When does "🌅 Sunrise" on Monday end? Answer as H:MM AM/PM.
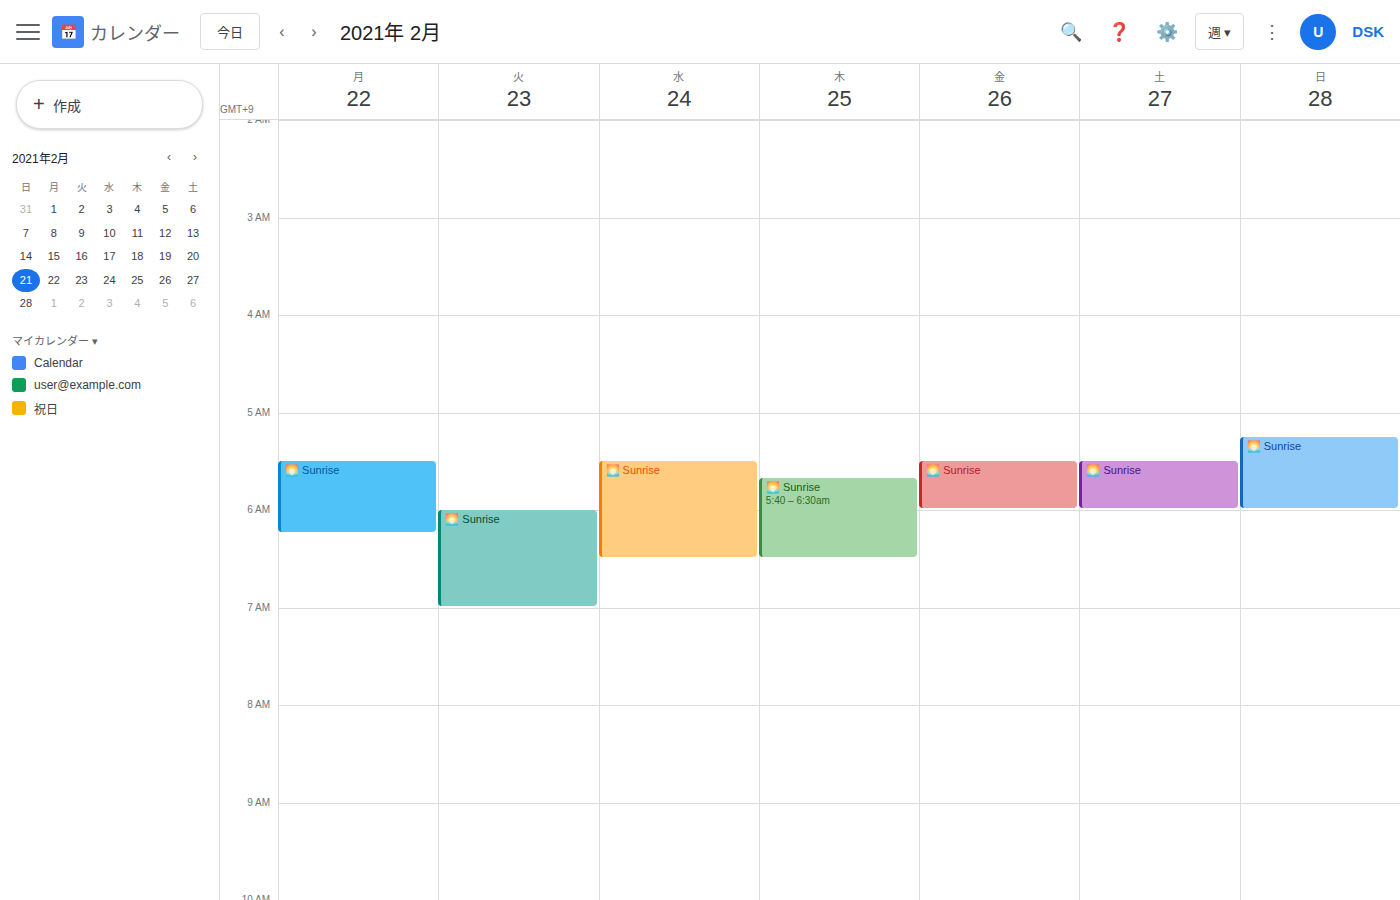
6:15 AM